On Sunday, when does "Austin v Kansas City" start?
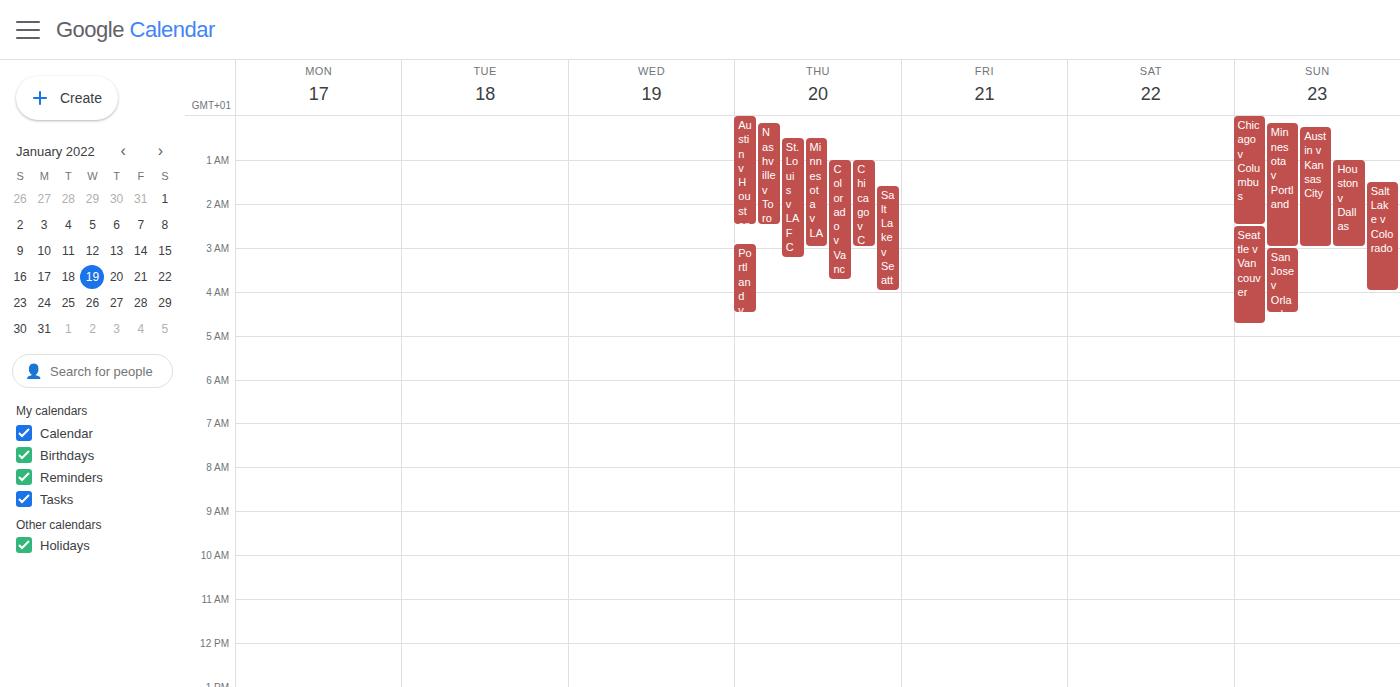
12:15 AM